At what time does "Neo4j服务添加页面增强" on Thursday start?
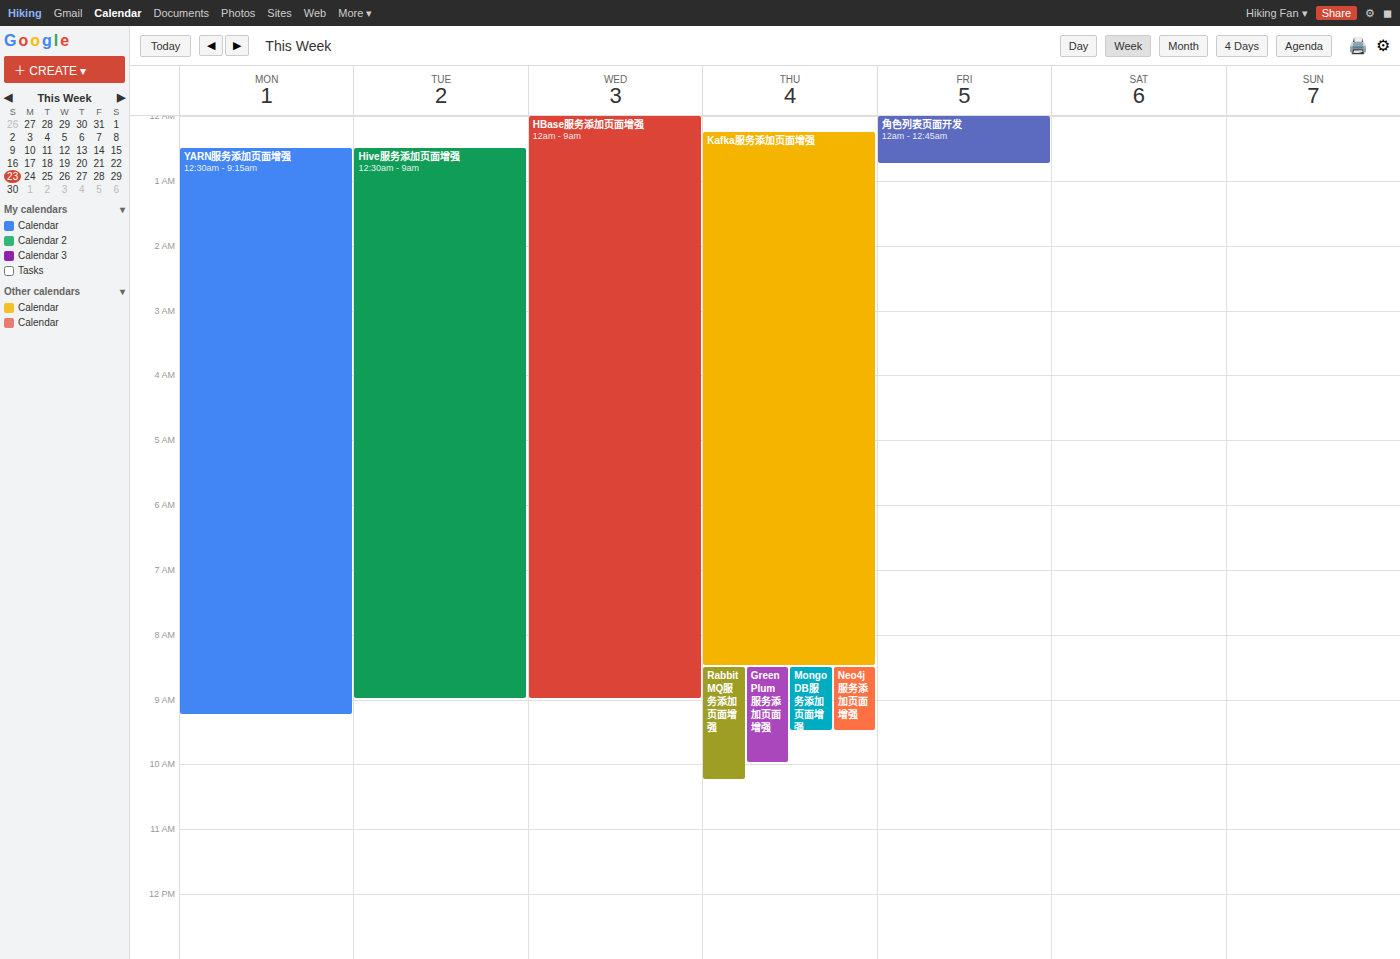
8:30 AM